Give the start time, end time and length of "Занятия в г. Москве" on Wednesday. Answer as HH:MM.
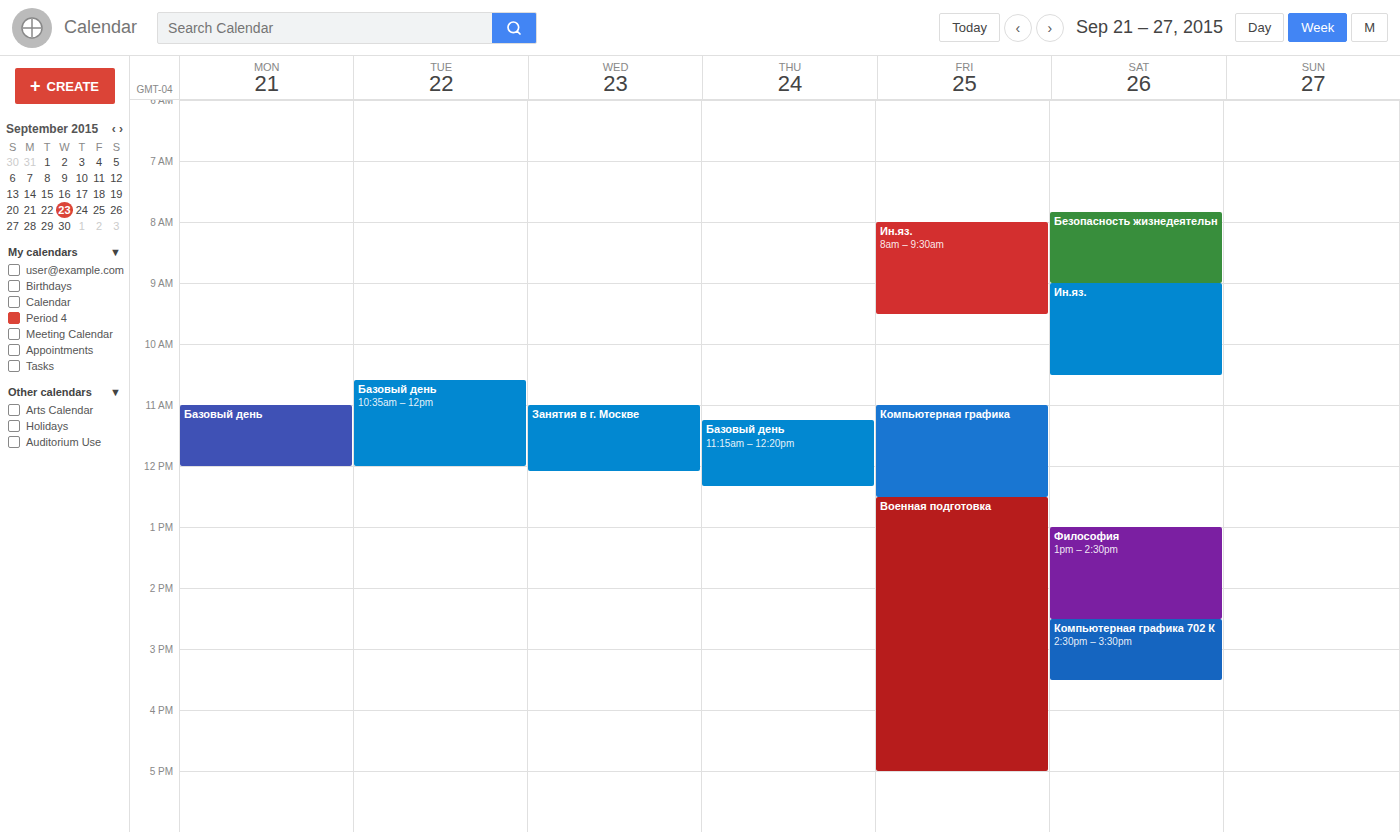
11:00 to 12:05, 1 hour 5 minutes